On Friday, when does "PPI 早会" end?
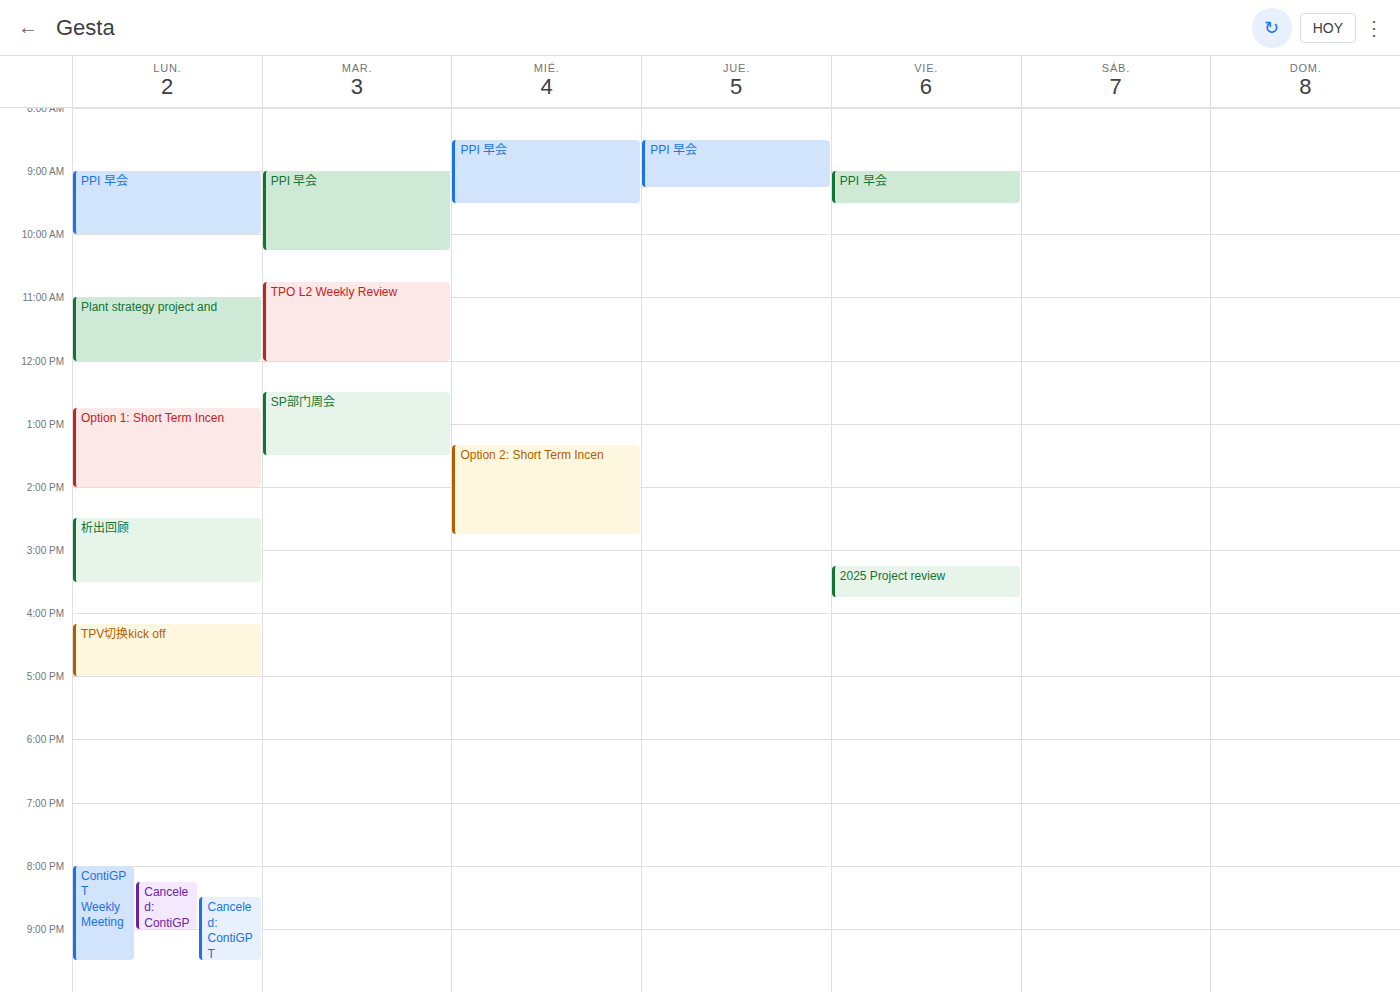
9:30 AM